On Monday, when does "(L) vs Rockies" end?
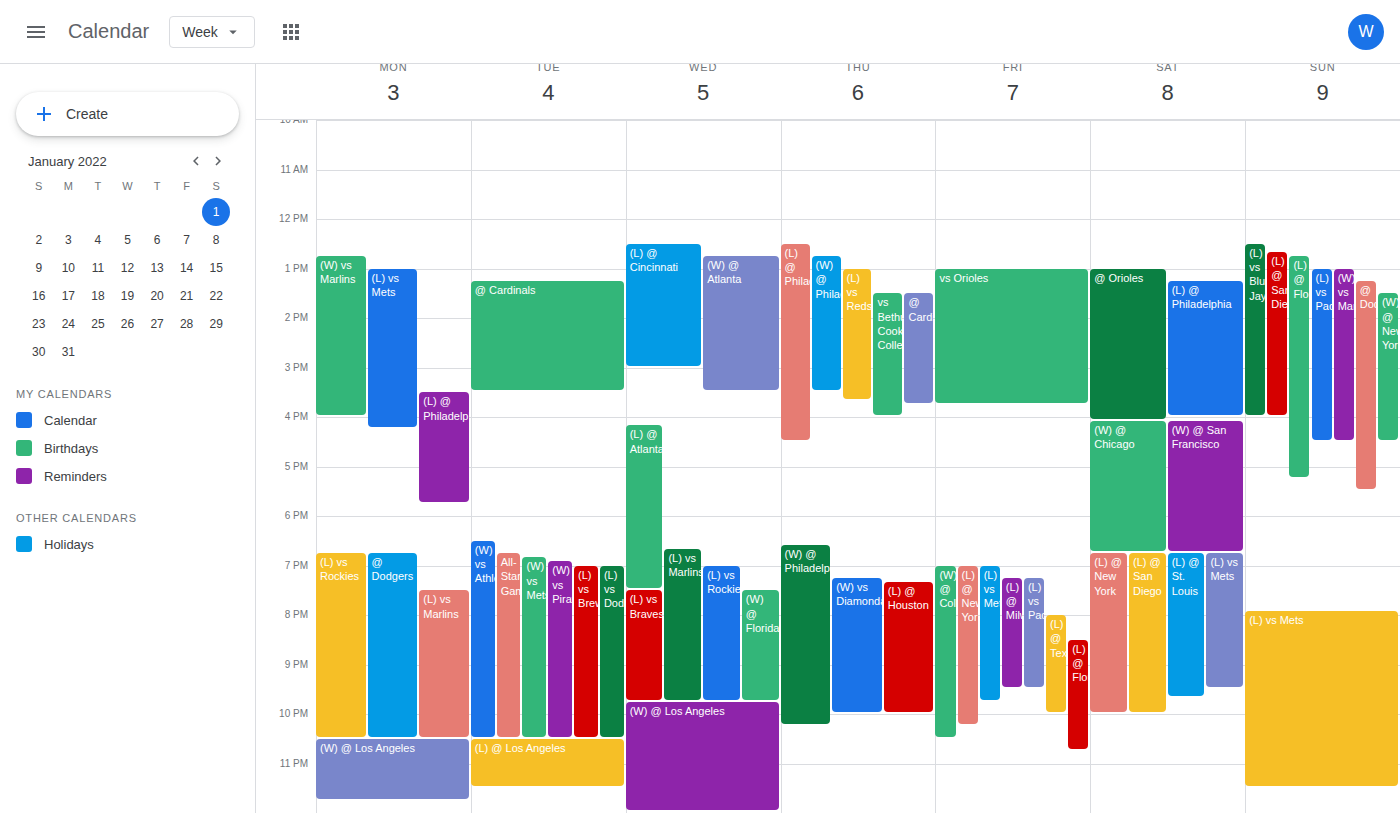
10:30 PM